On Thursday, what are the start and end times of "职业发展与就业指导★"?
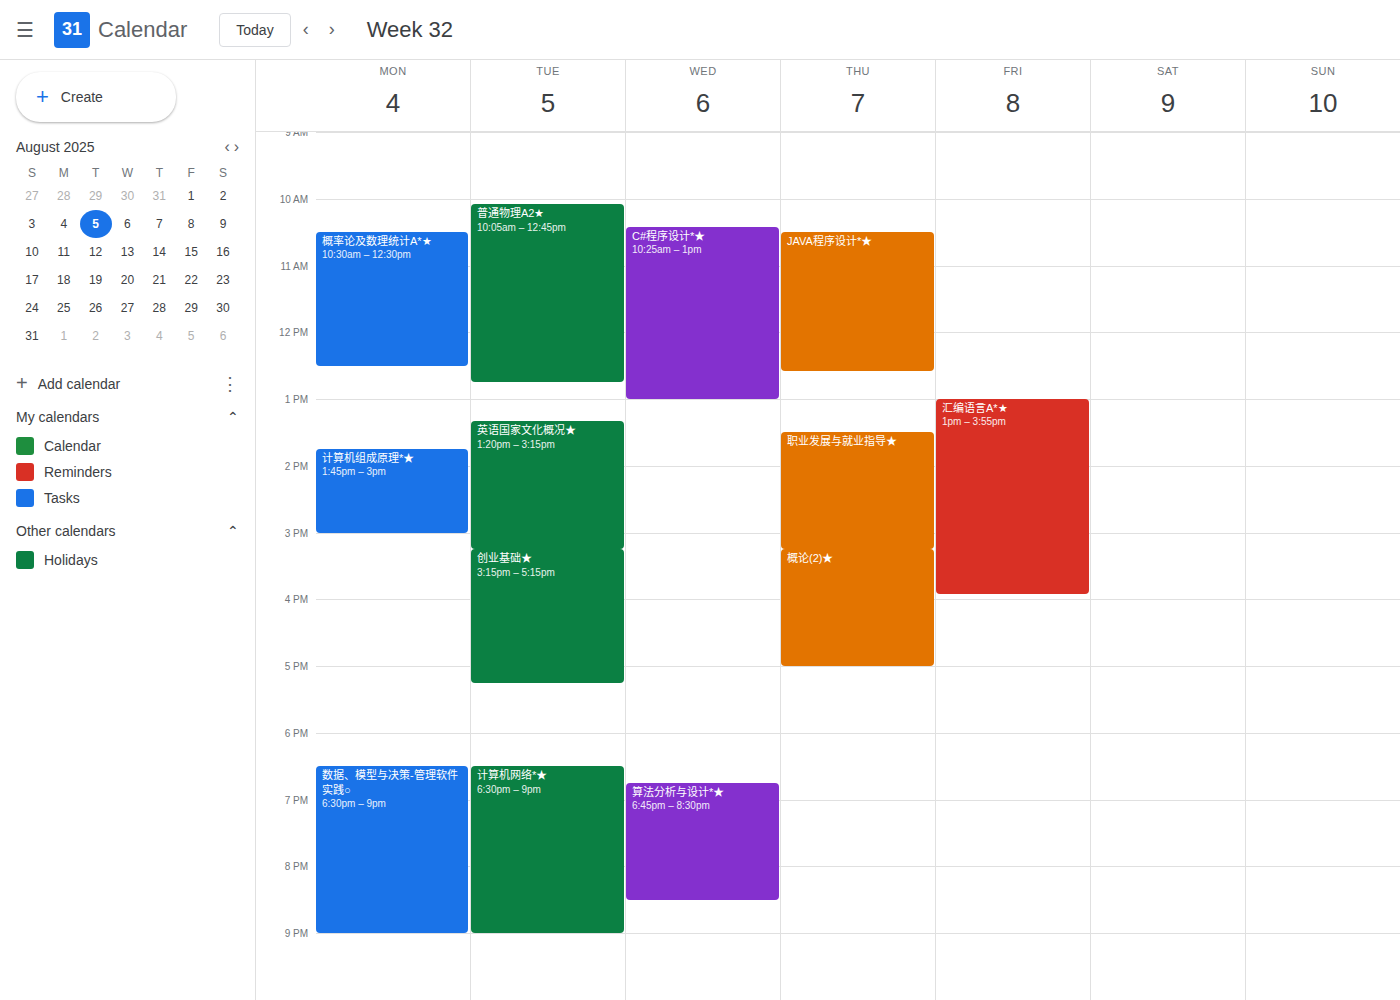
1:30 PM to 3:15 PM